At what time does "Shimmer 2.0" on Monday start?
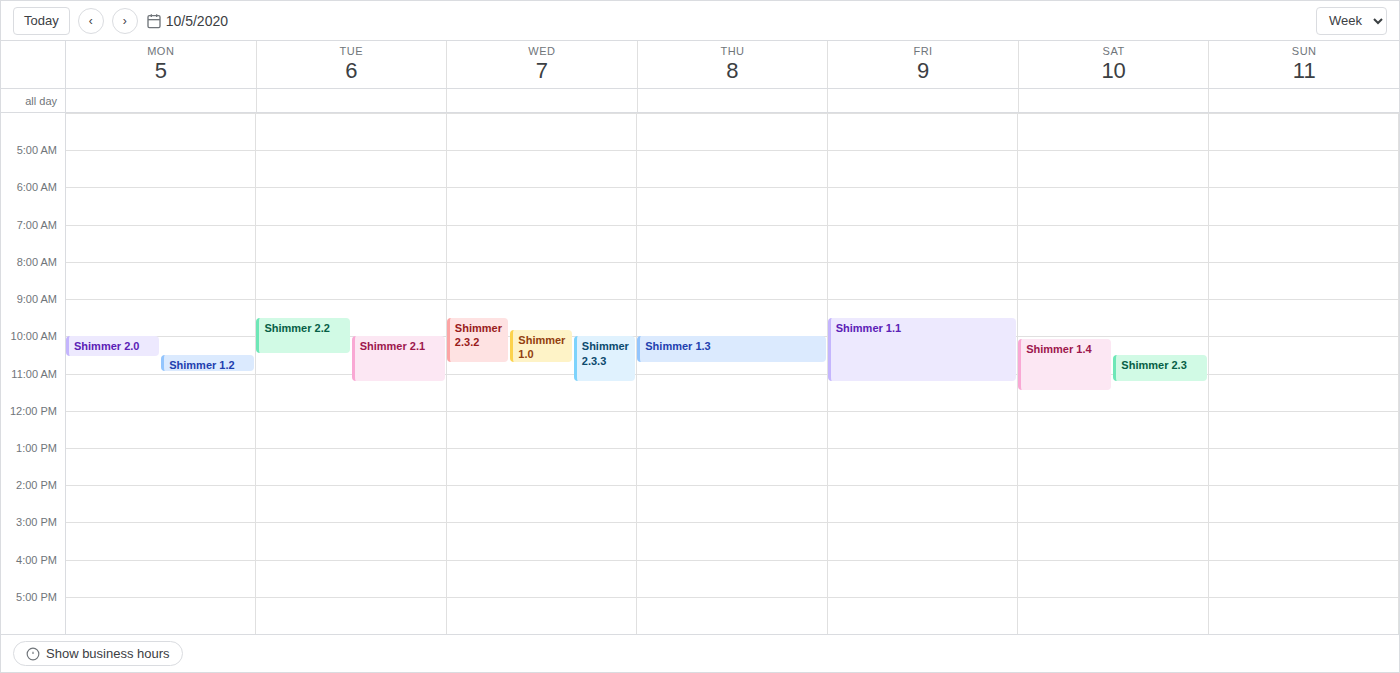
10:00 AM